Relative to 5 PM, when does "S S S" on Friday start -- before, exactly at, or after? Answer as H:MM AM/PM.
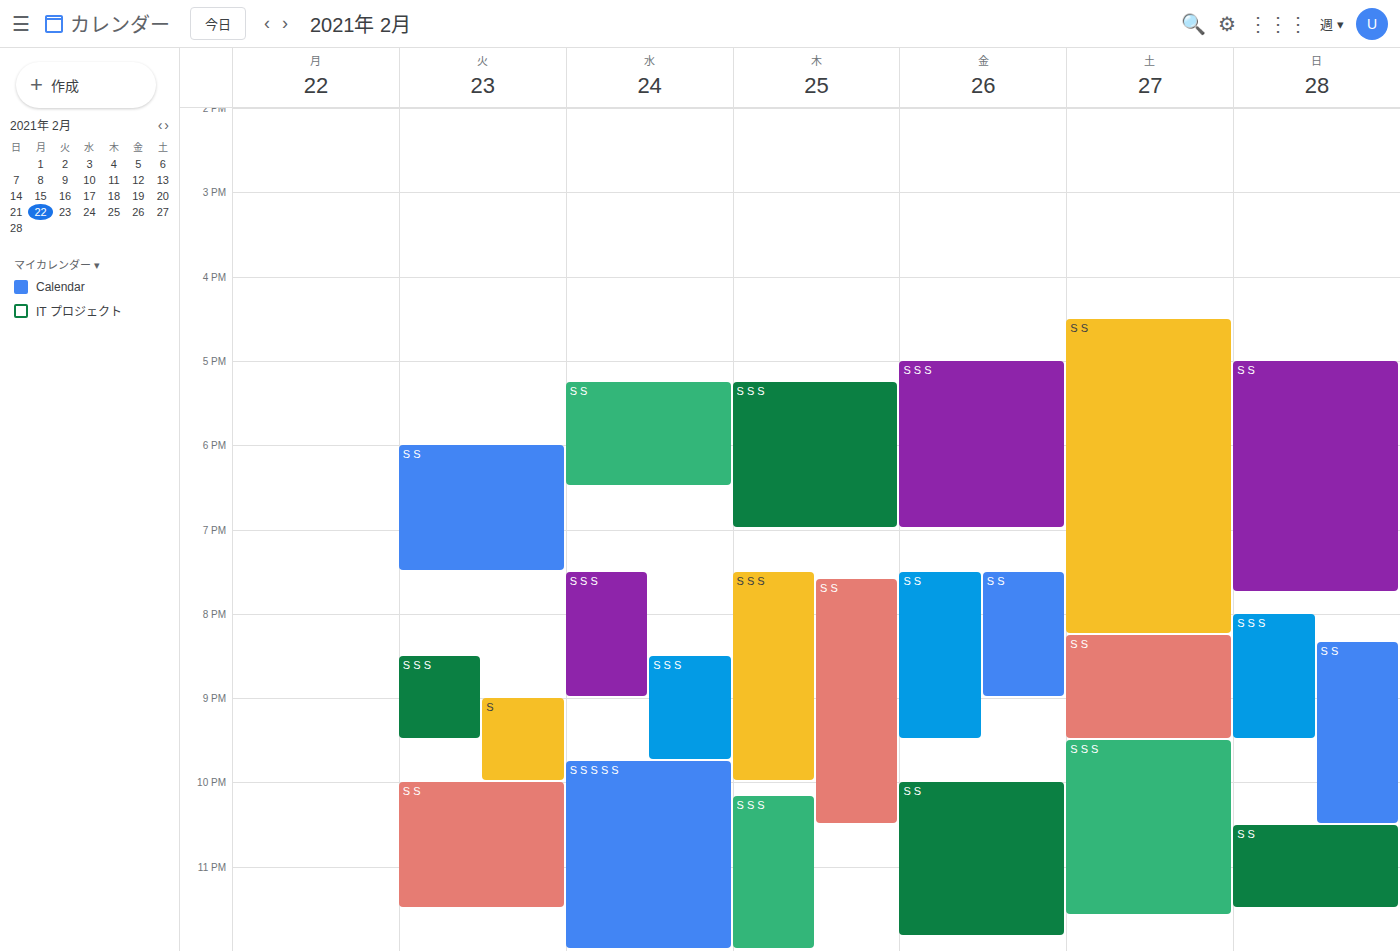
5:00 PM -- exactly at 5 PM, on the 5 PM line.